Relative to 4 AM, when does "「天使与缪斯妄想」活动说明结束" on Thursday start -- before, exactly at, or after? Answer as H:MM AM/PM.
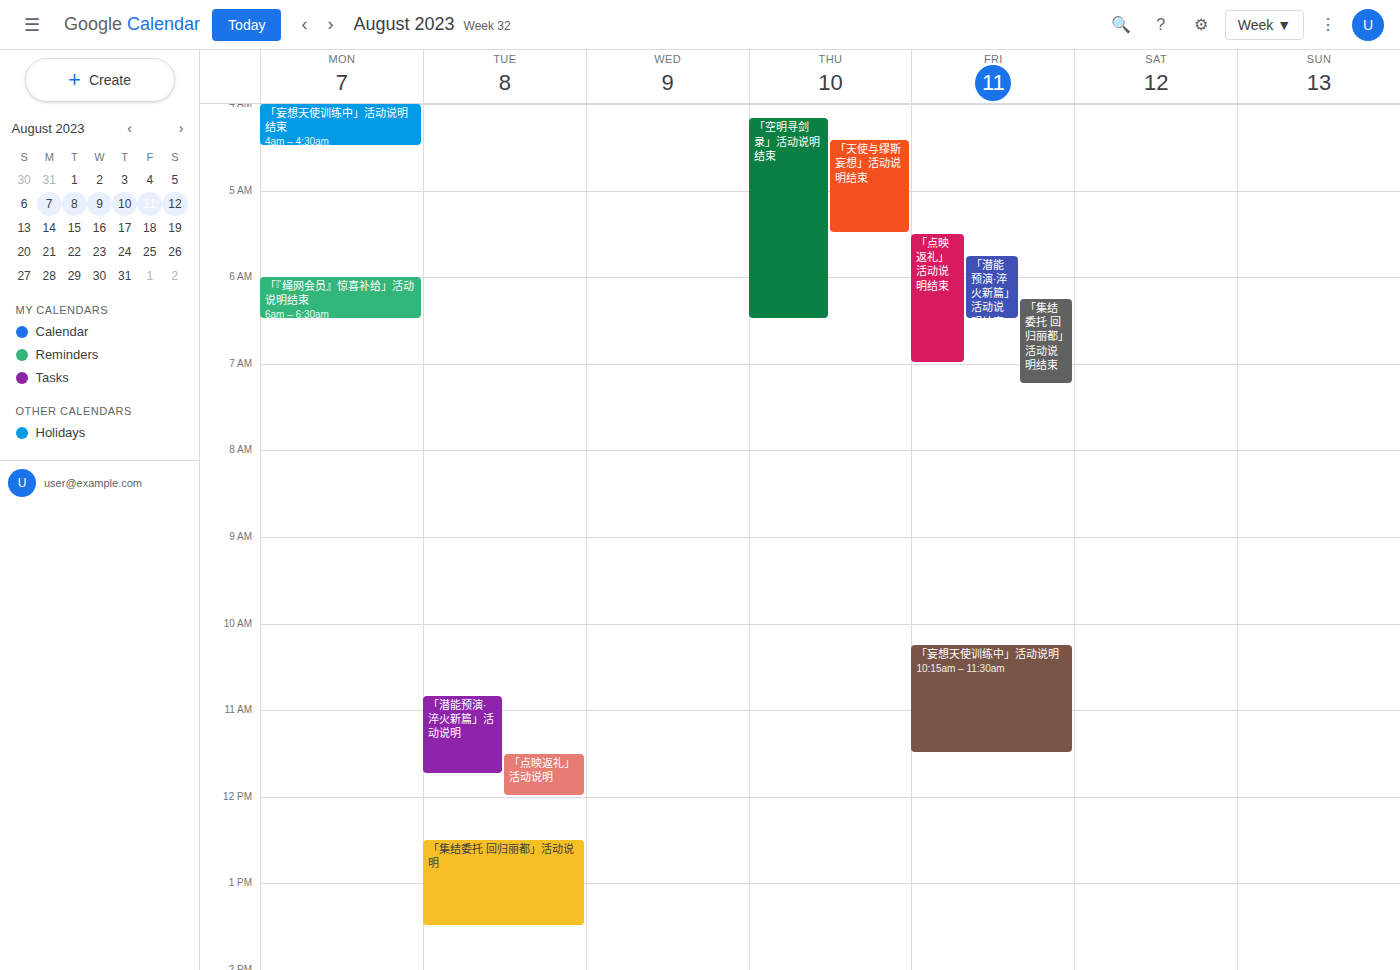
4:25 AM -- after 4 AM, 25 minutes below the 4 AM line.